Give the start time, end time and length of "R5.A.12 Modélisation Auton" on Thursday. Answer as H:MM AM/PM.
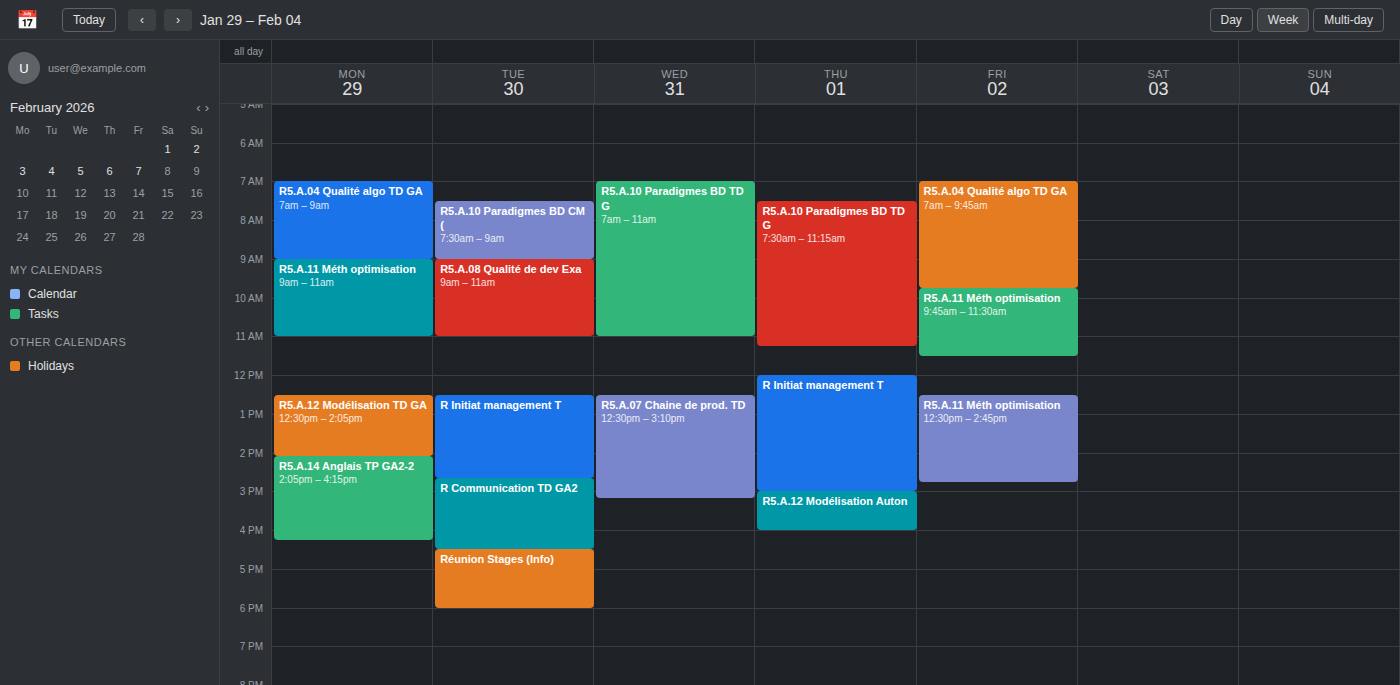
3:00 PM to 4:00 PM, 1 hour